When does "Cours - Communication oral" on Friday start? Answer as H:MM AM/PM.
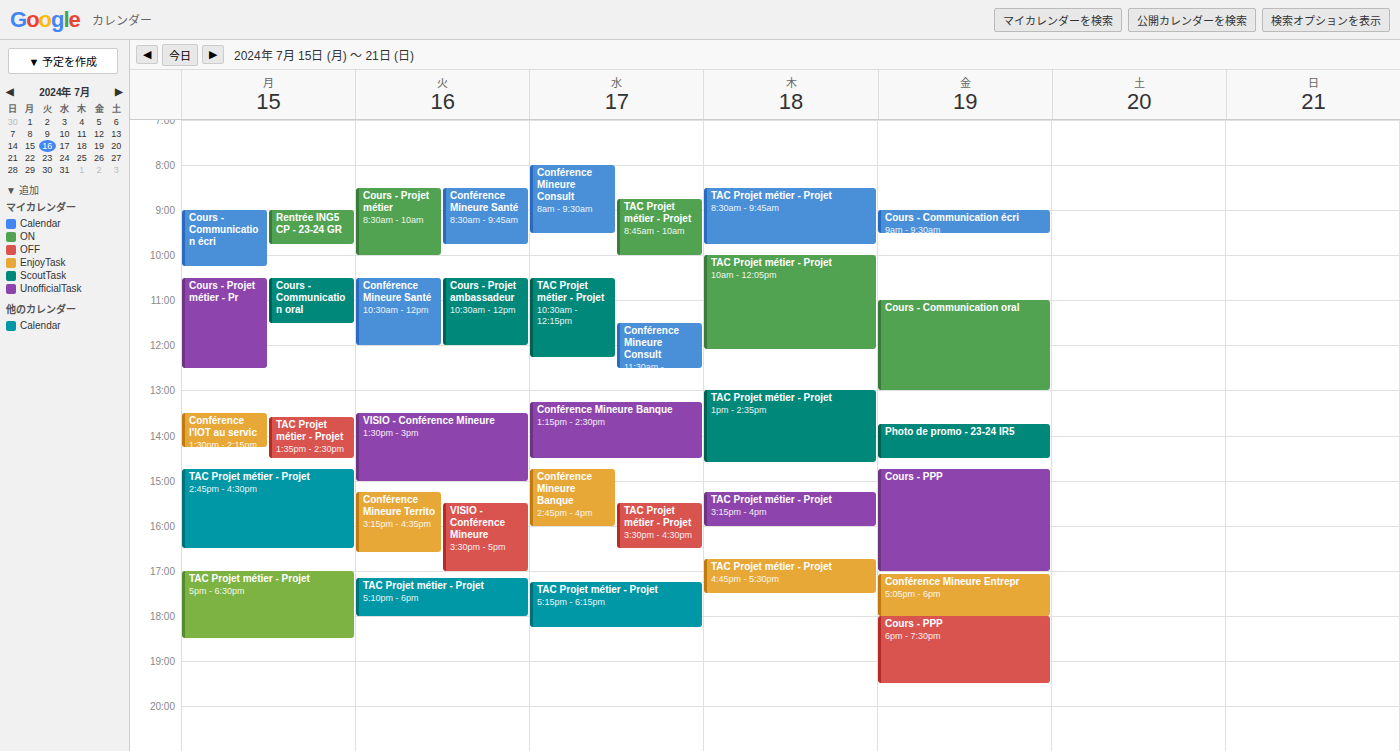
11:00 AM